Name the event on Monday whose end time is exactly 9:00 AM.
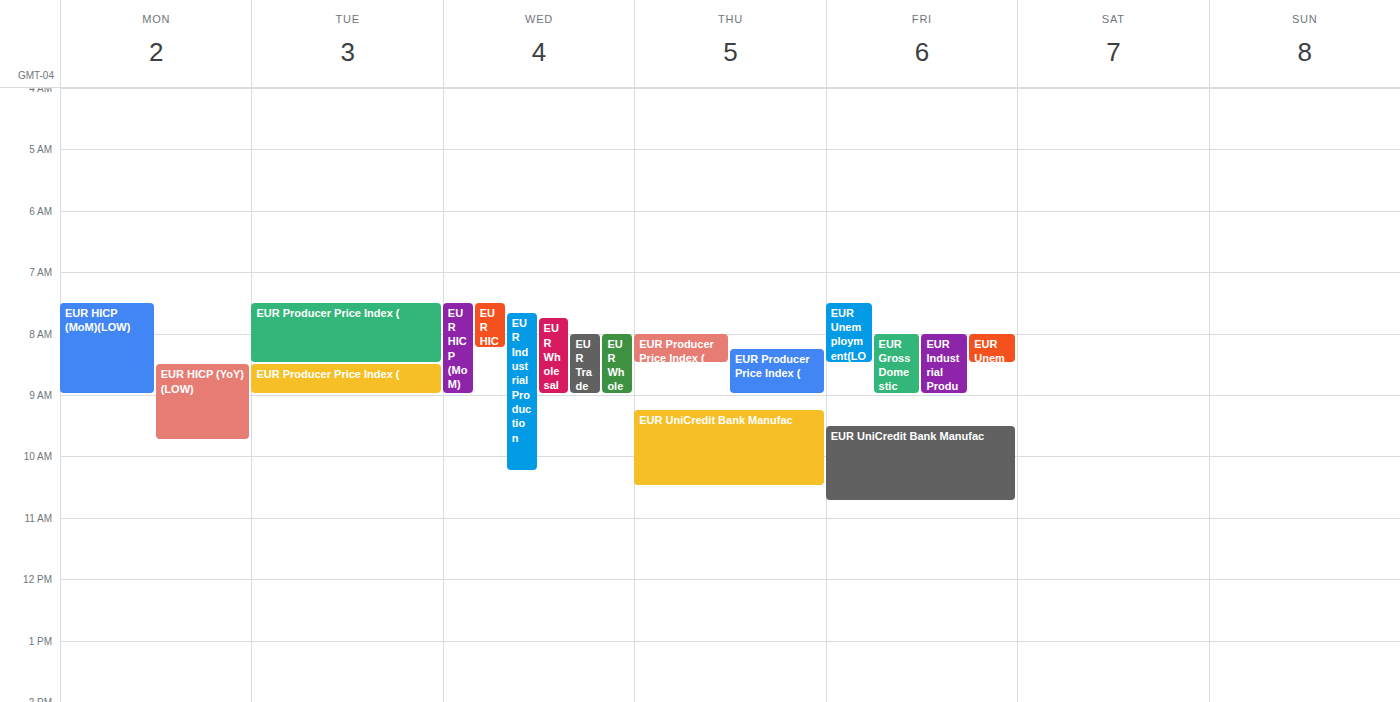
"EUR HICP (MoM)(LOW)"